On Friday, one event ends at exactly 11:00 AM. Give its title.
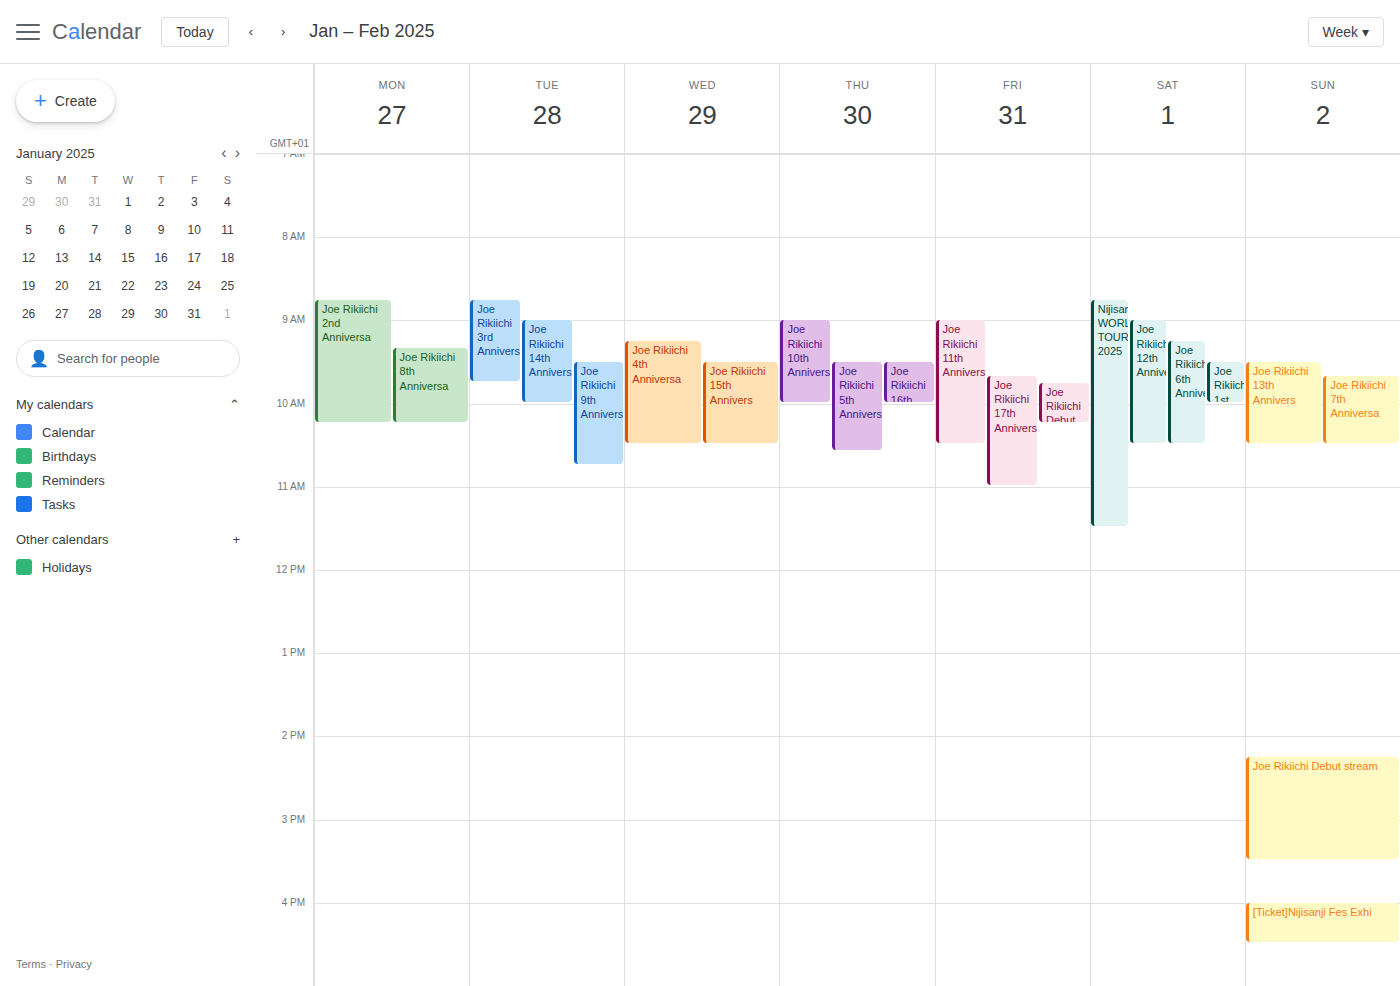
"Joe Rikiichi 17th Annivers"